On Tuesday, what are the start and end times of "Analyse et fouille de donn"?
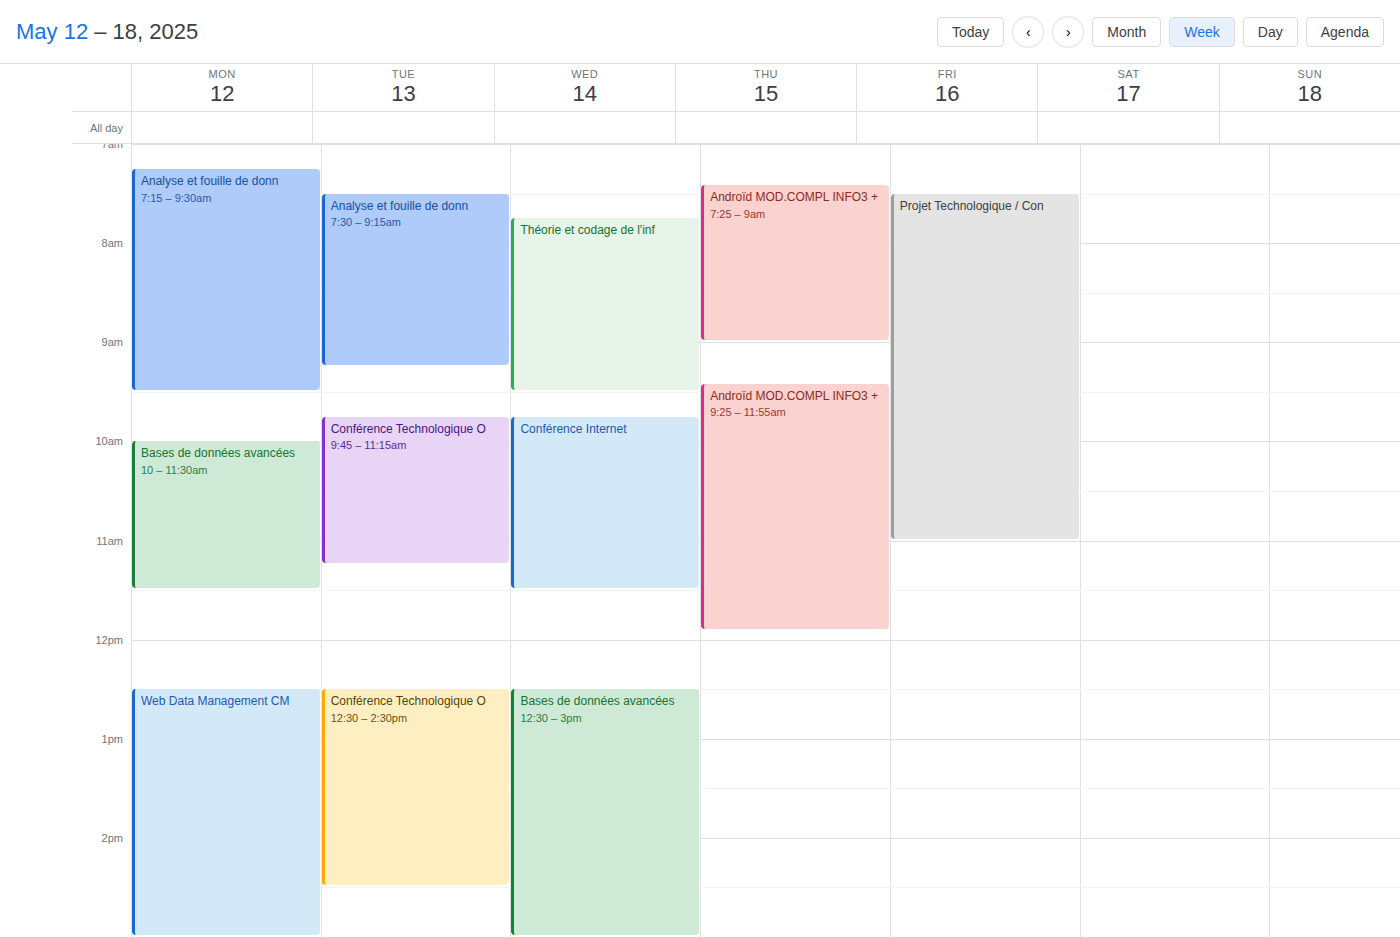
7:30 AM to 9:15 AM